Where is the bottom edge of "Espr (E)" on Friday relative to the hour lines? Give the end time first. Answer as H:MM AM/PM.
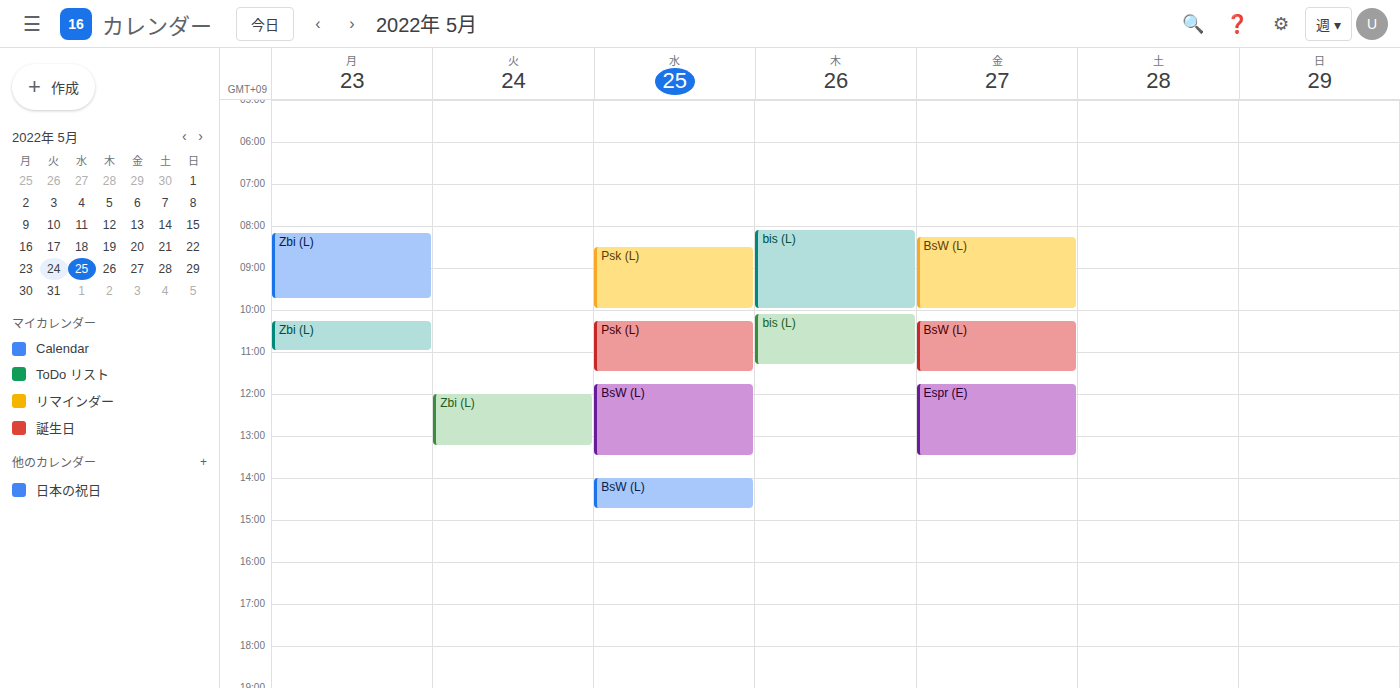
1:30 PM -- halfway between the 1 PM and 2 PM lines.